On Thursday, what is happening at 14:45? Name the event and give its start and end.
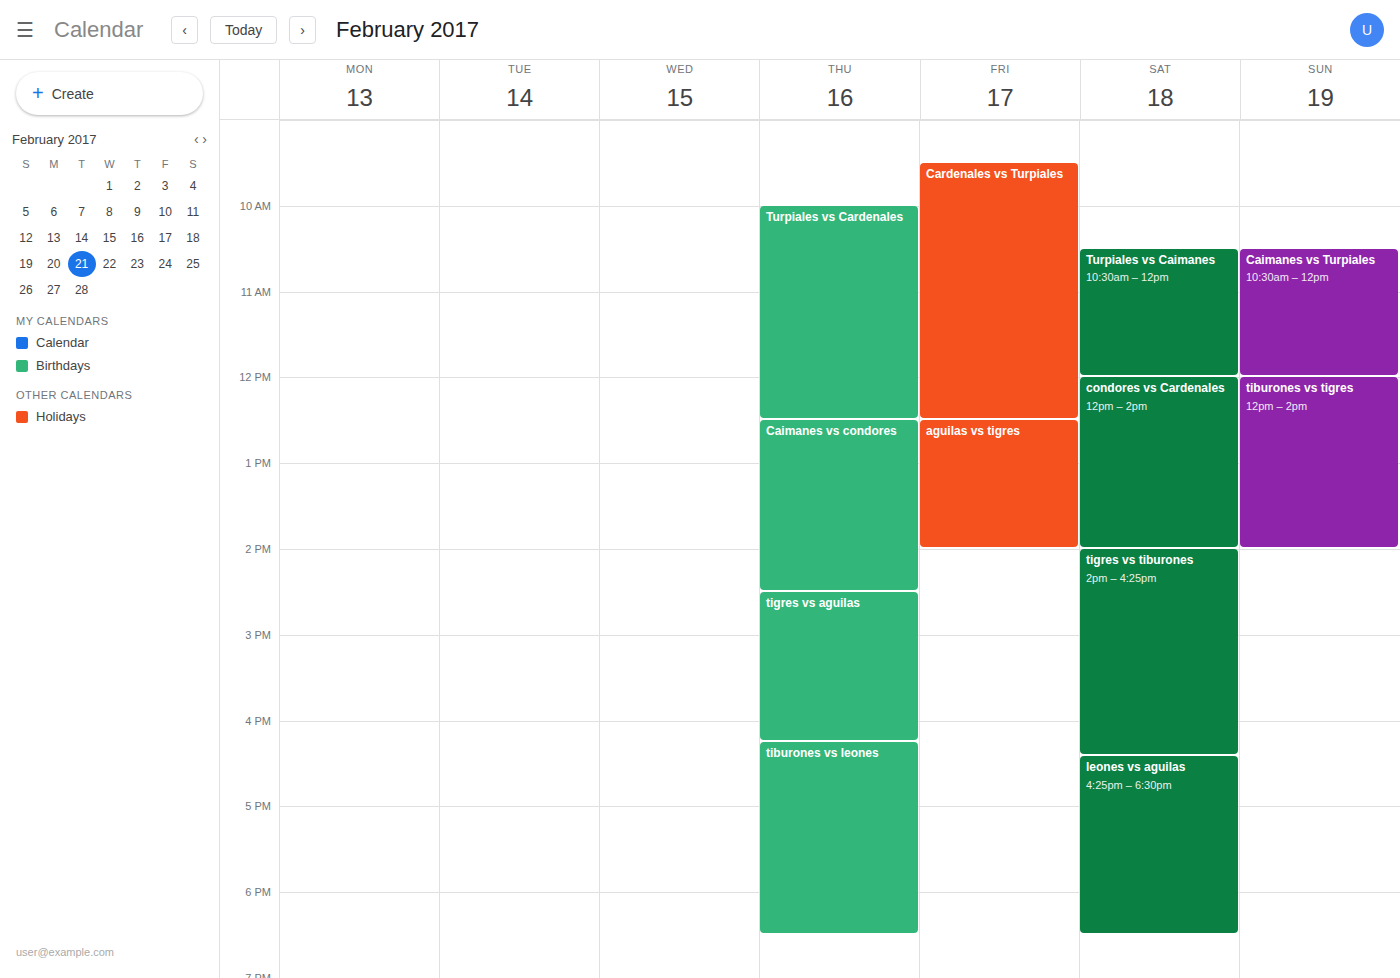
"tigres vs aguilas", 14:30 to 16:15